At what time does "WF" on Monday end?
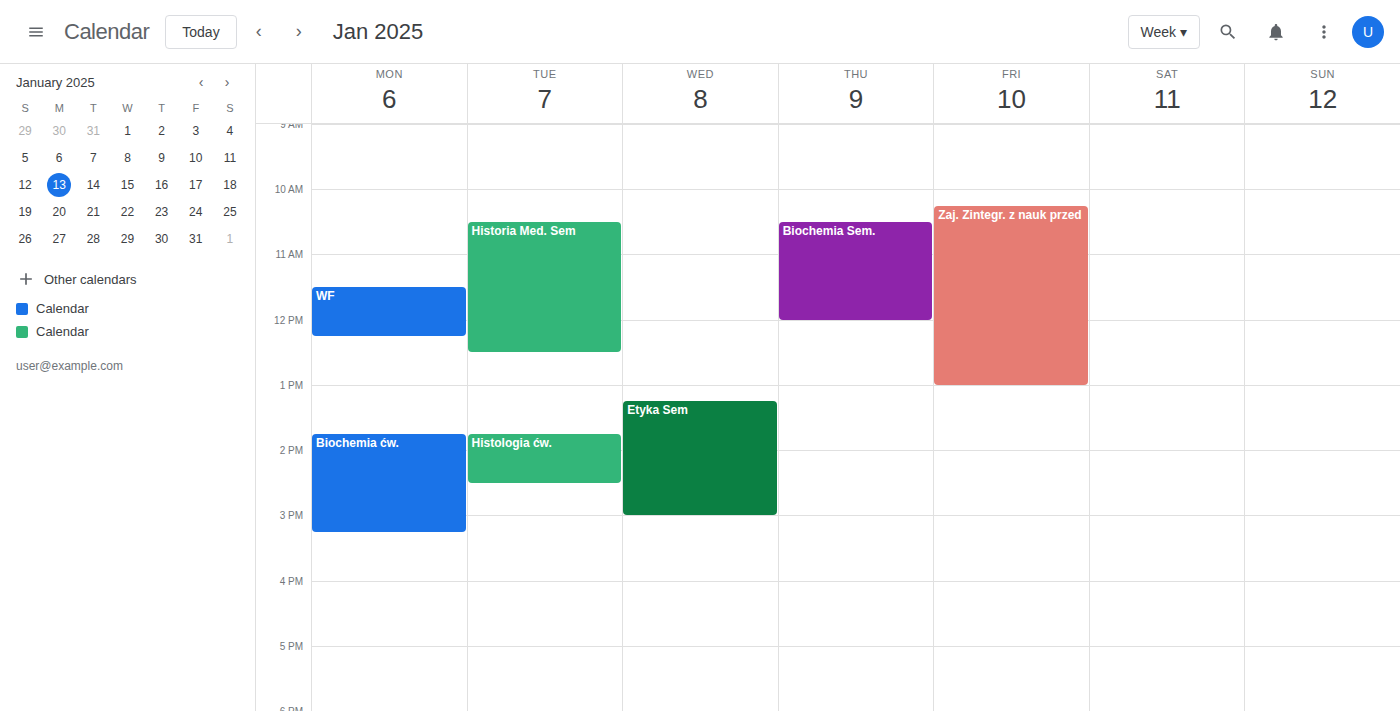
12:15 PM